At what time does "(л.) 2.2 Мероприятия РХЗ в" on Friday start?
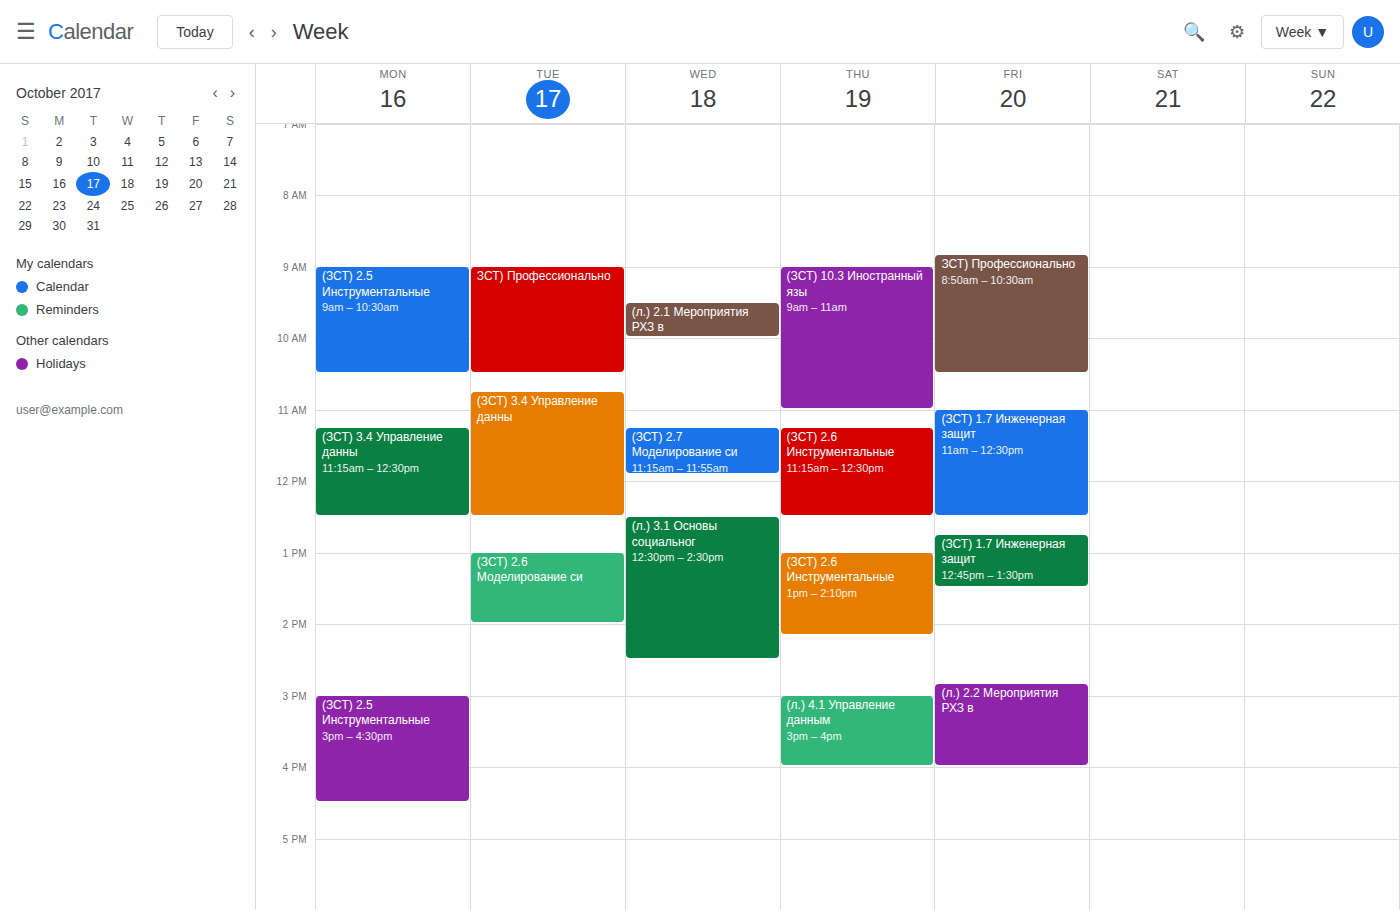
14:50